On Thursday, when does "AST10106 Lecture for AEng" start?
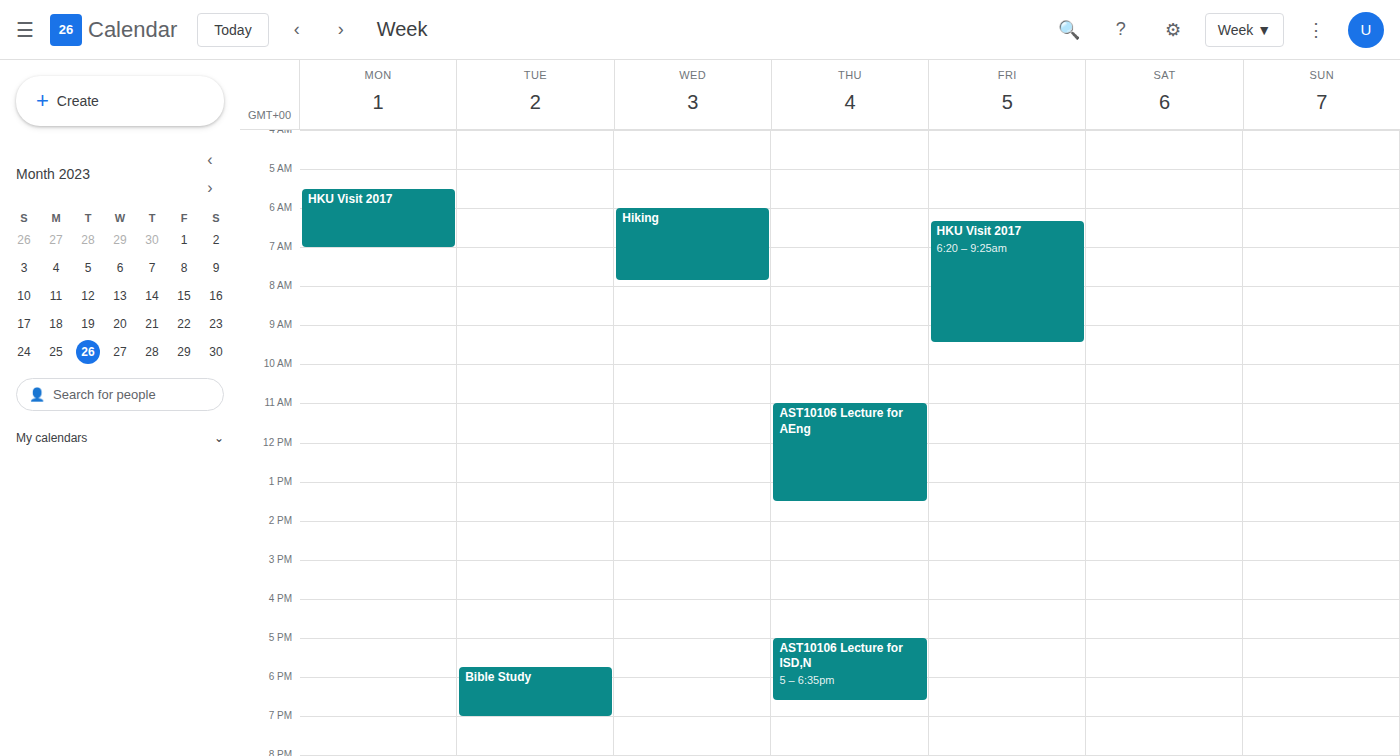
11:00 AM